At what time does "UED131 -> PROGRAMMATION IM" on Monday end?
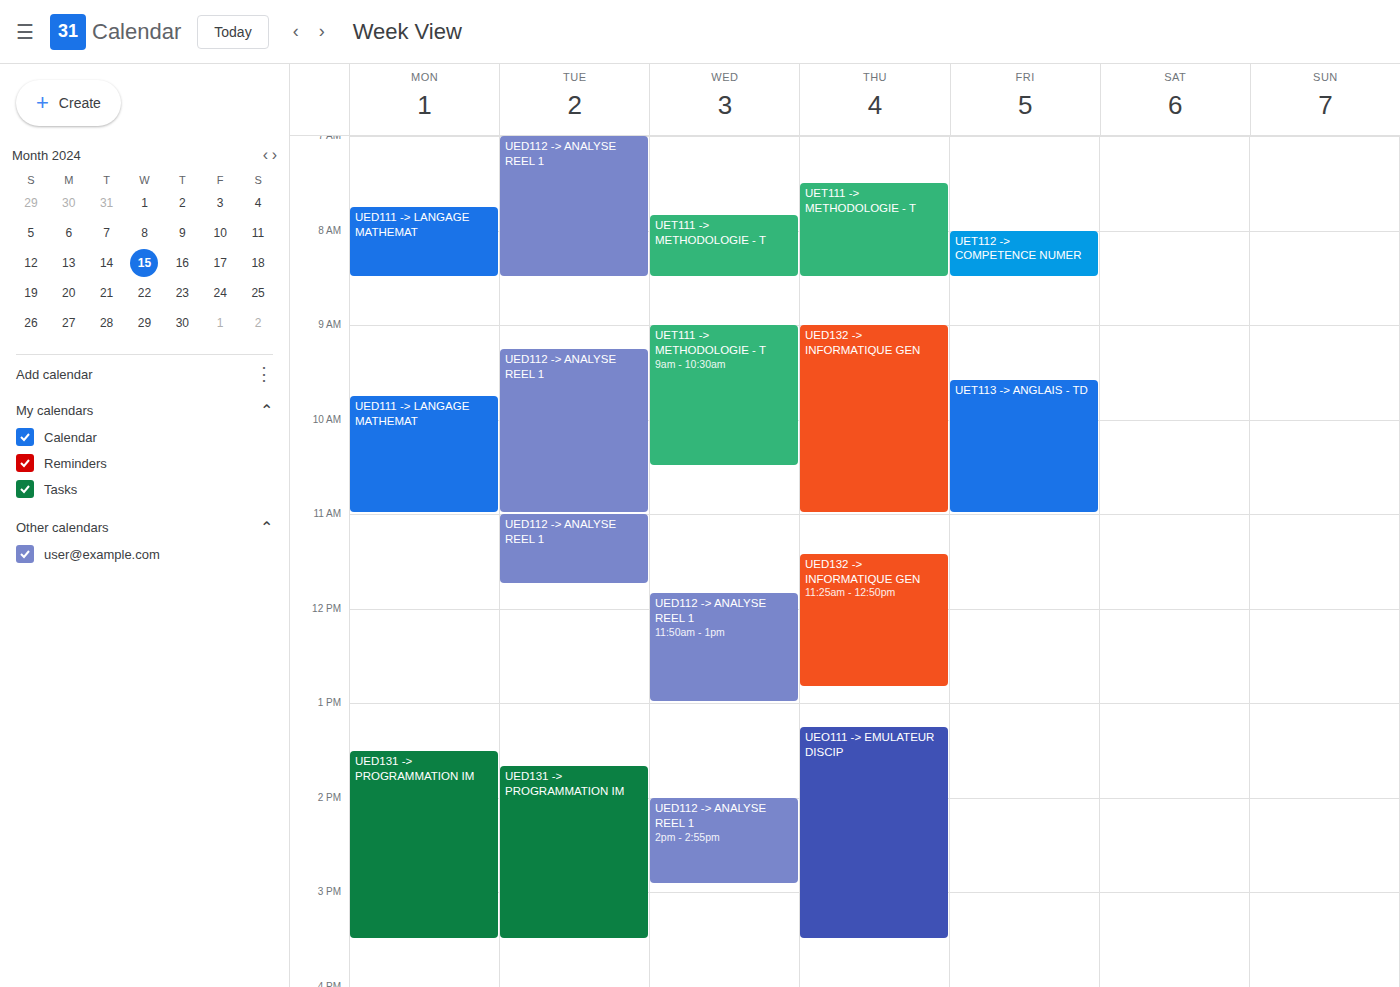
3:30 PM